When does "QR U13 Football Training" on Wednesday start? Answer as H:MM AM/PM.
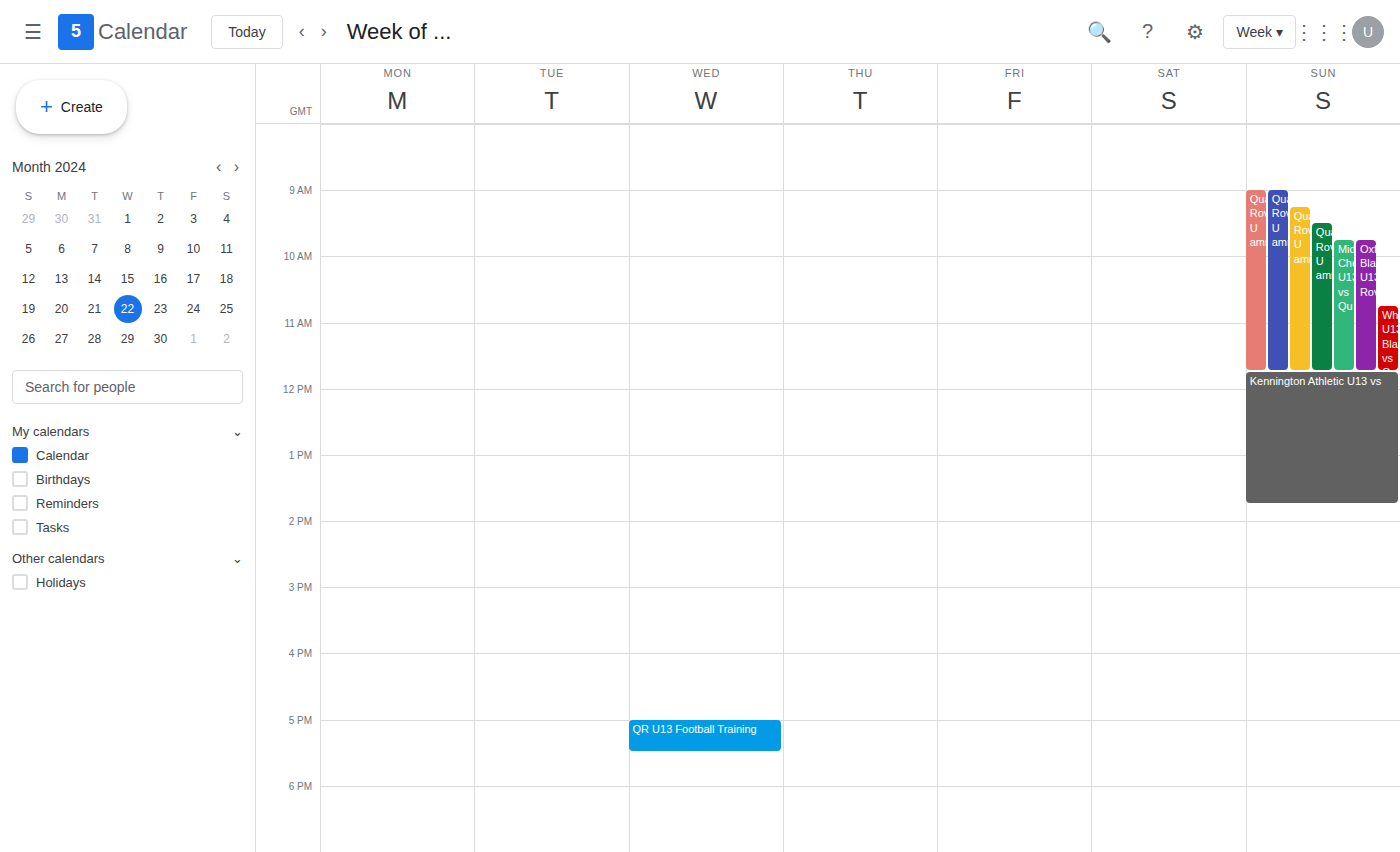
5:00 PM